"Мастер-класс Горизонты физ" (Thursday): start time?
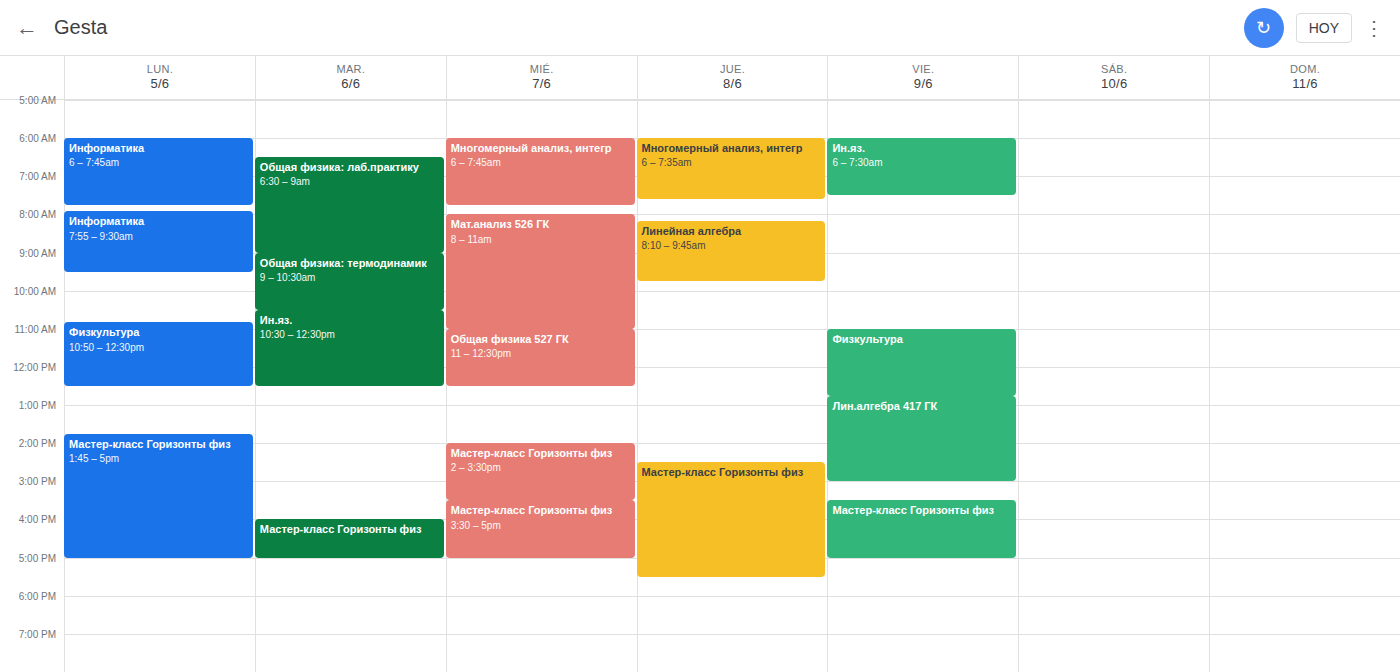
14:30